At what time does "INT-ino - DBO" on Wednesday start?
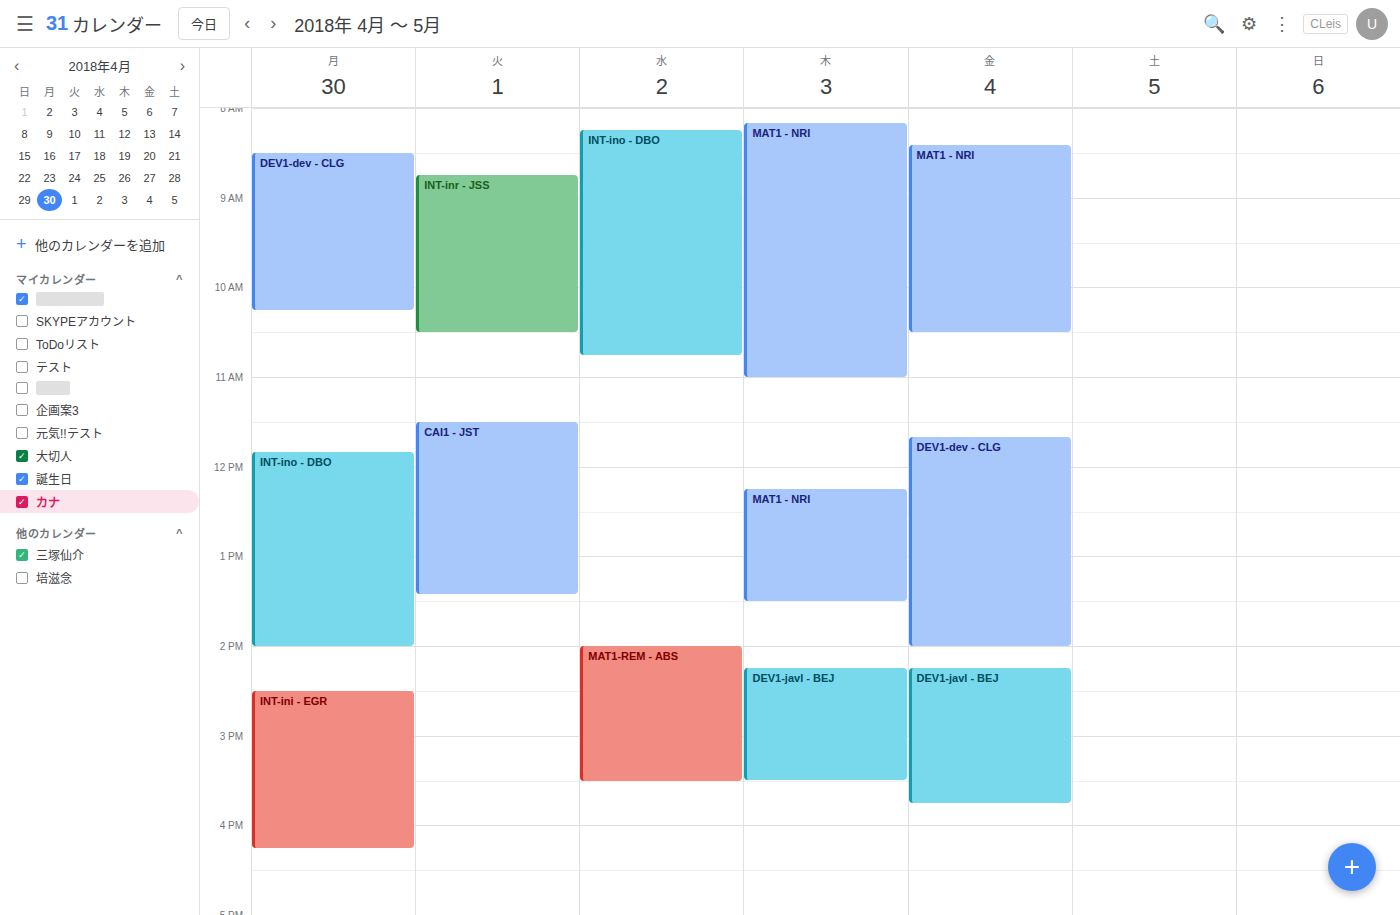
8:15 AM